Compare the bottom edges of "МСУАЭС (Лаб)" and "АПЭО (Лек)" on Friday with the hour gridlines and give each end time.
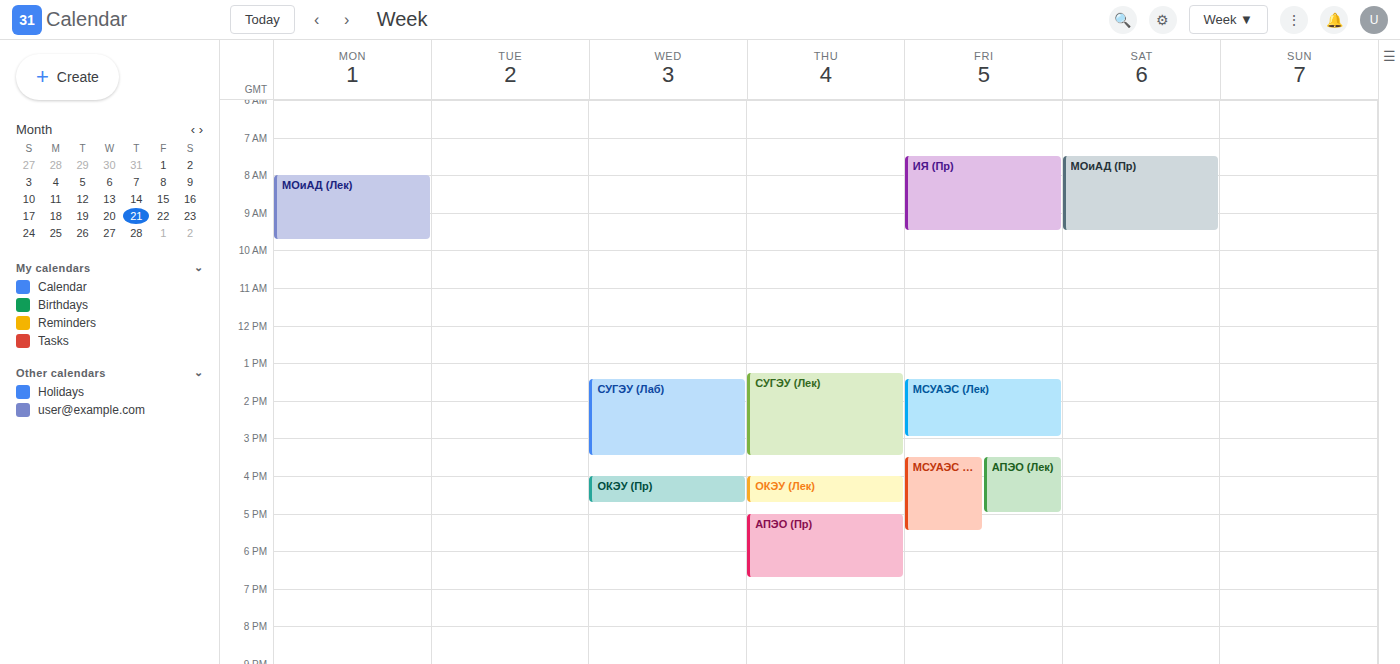
"МСУАЭС (Лаб)": 5:30 PM, halfway between the 5 PM and 6 PM lines. "АПЭО (Лек)": 5:00 PM, exactly on the 5 PM line.